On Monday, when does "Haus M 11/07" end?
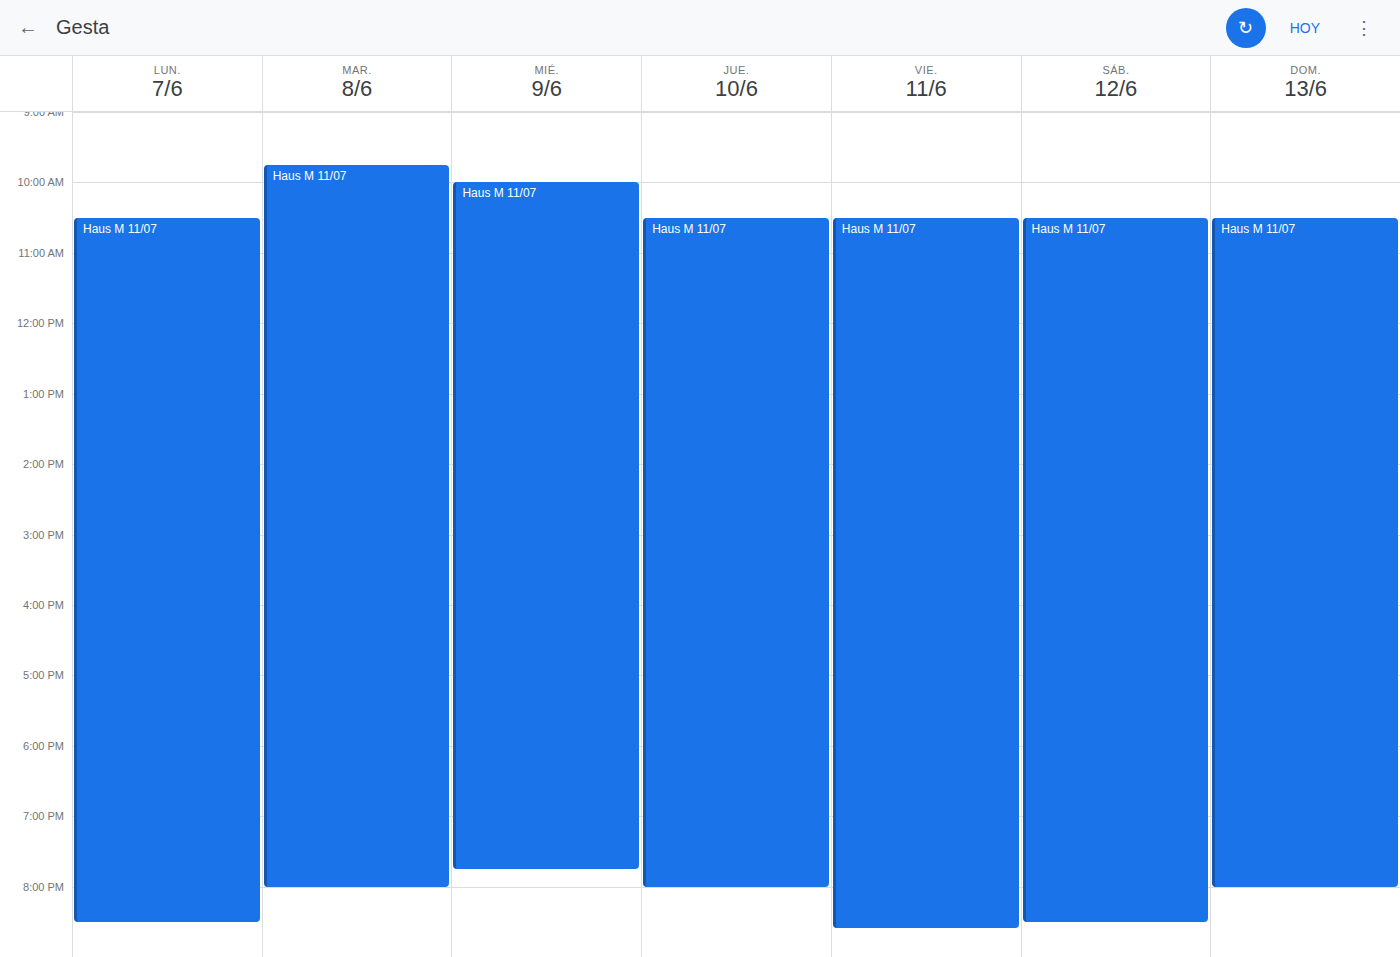
8:30 PM